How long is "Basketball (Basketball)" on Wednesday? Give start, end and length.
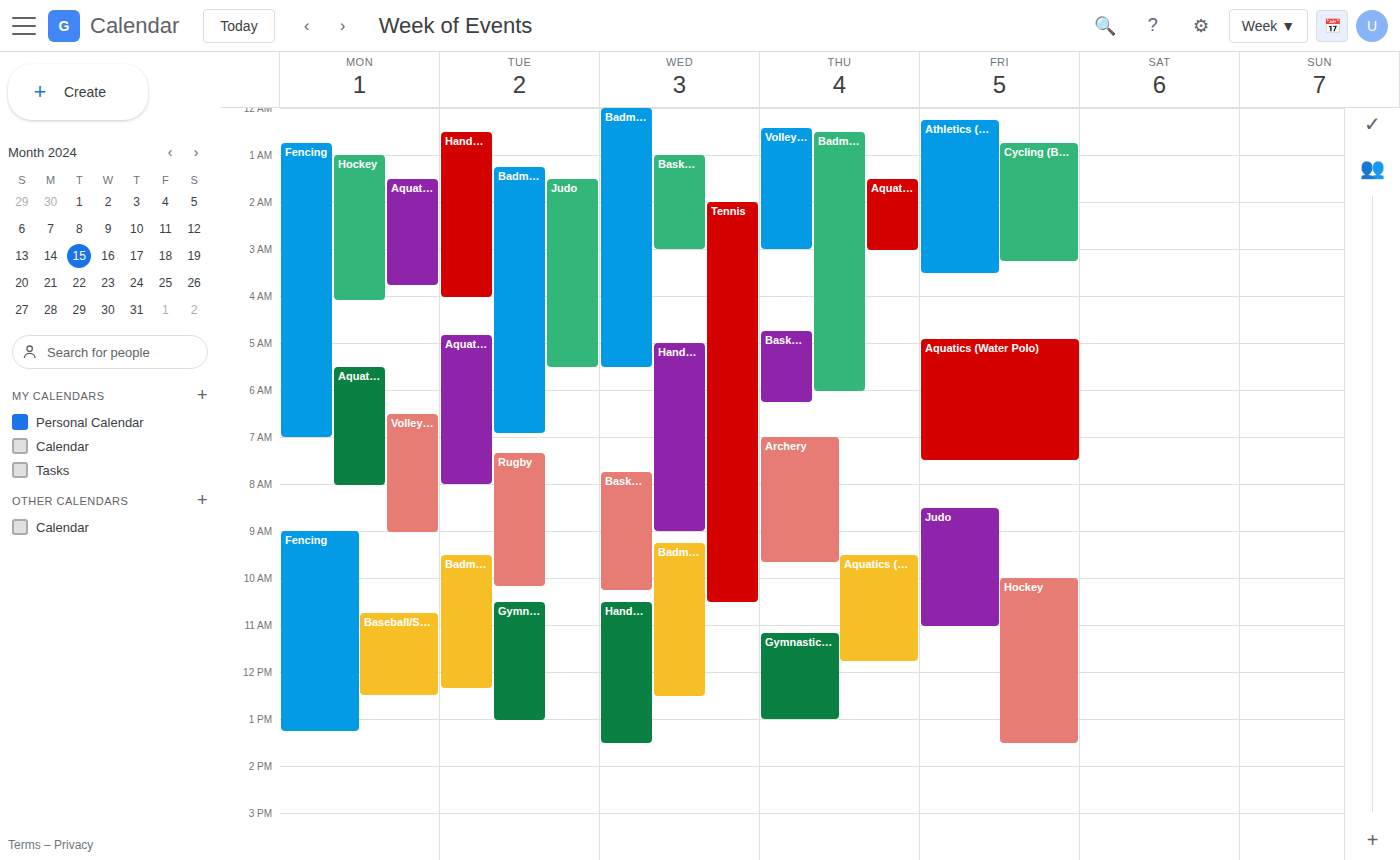
1:00 AM to 3:00 AM, 2 hours